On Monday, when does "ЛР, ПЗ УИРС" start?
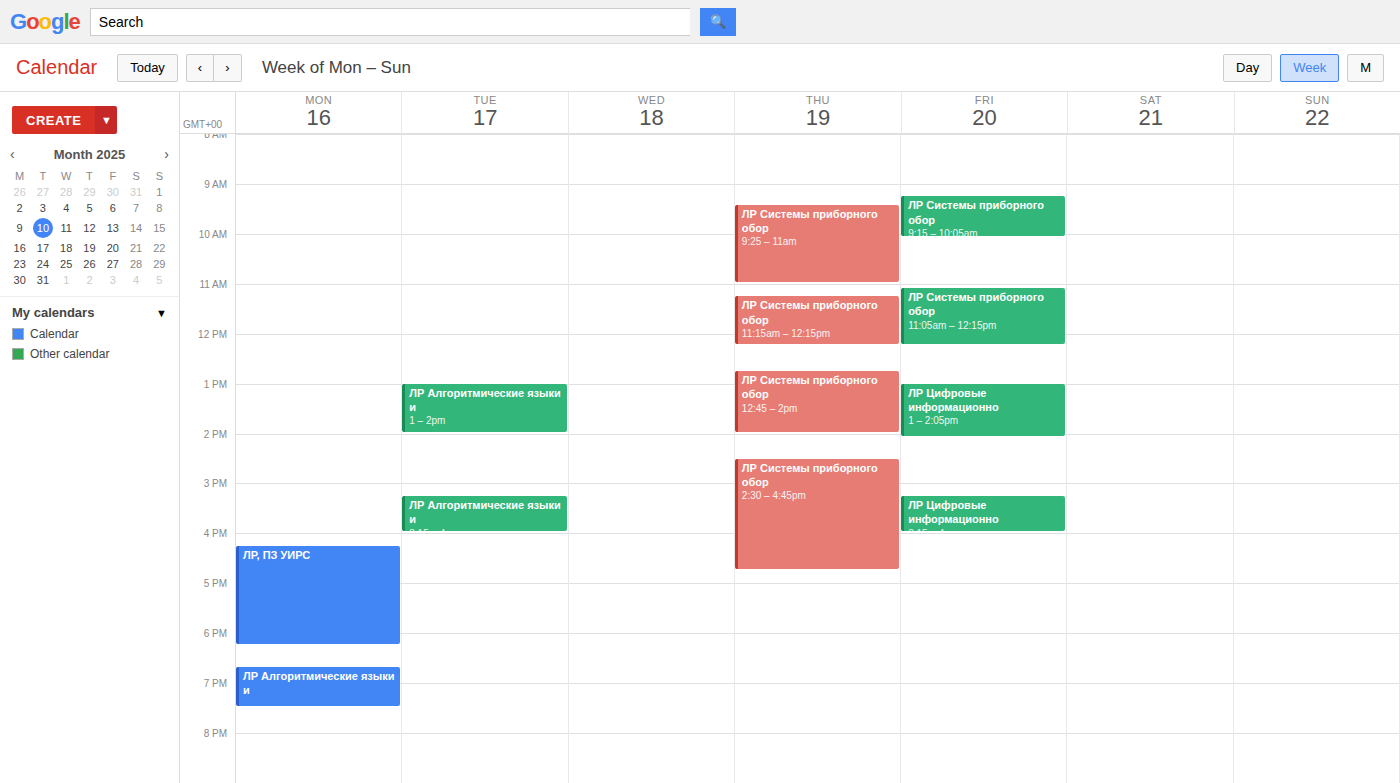
4:15 PM